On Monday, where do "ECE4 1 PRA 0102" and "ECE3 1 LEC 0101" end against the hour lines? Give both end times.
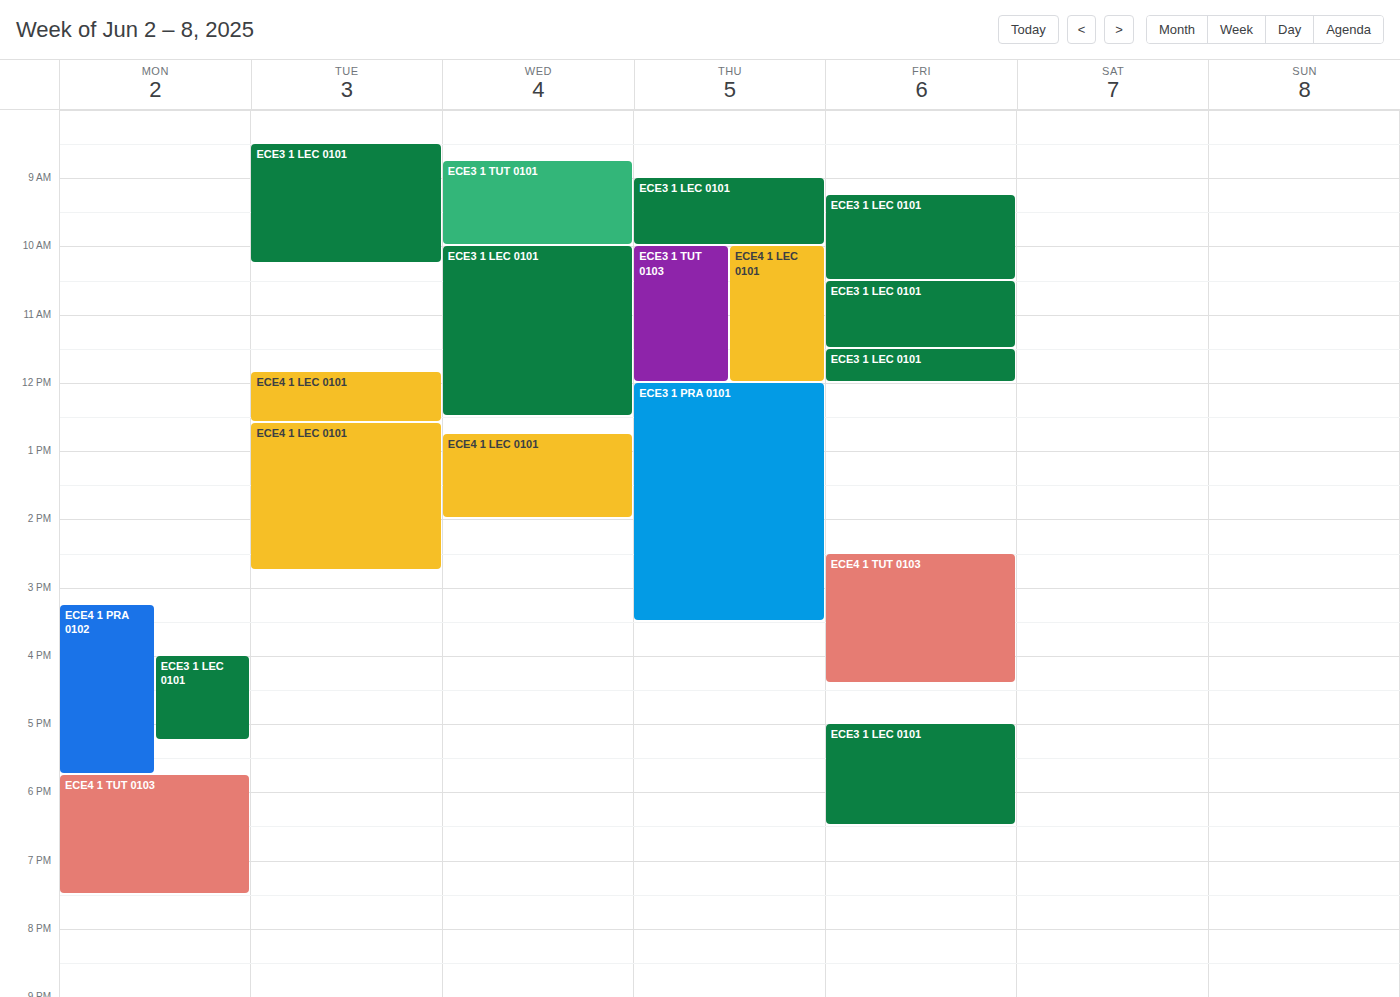
"ECE4 1 PRA 0102": 17:45, neither: three quarters of the way from the 17:00 line to the 18:00 line. "ECE3 1 LEC 0101": 17:15, neither: a quarter of the way from the 17:00 line to the 18:00 line.